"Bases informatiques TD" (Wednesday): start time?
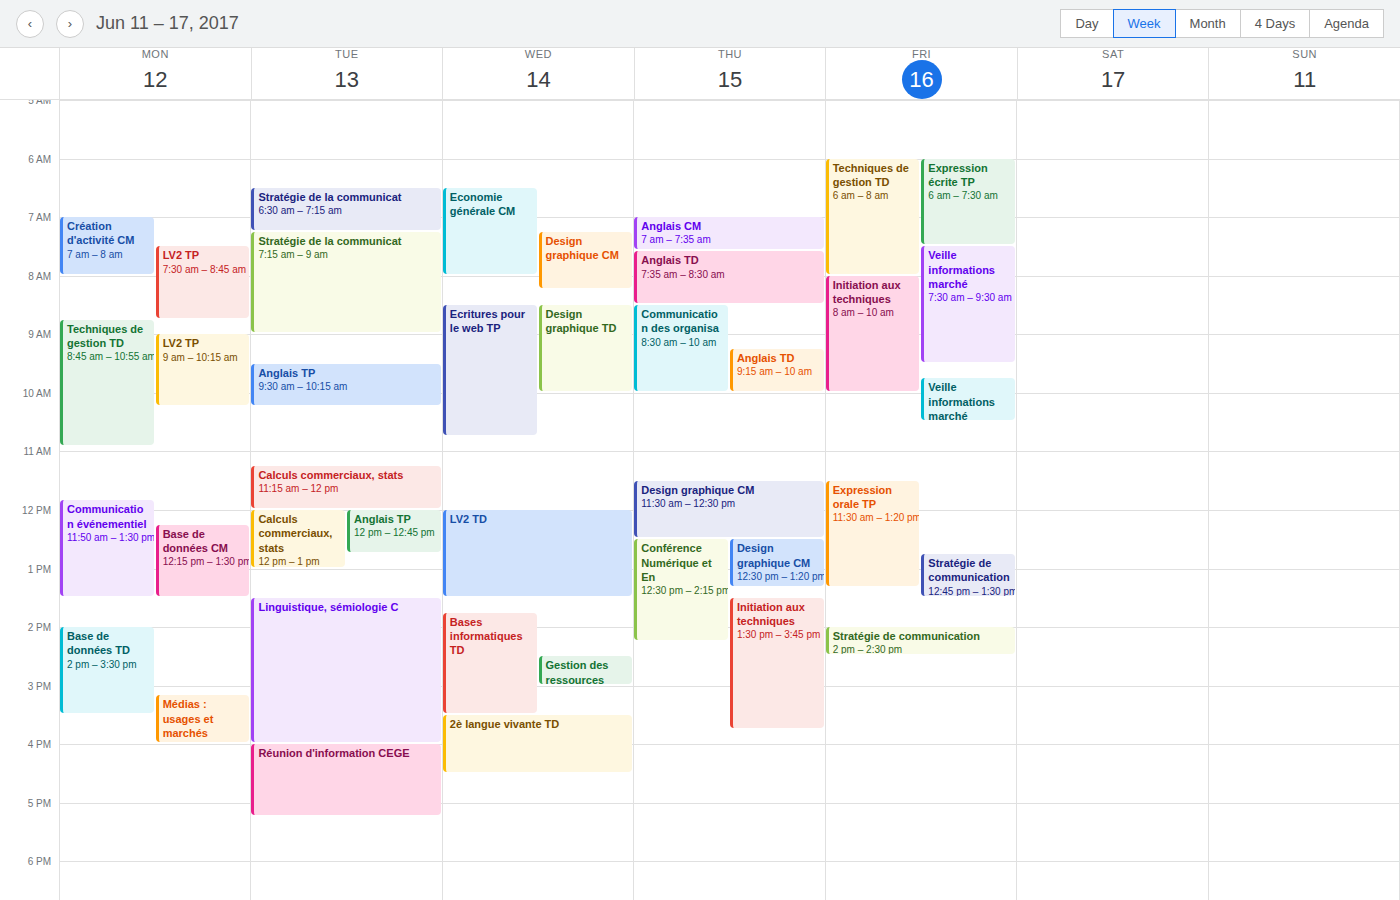
1:45 PM